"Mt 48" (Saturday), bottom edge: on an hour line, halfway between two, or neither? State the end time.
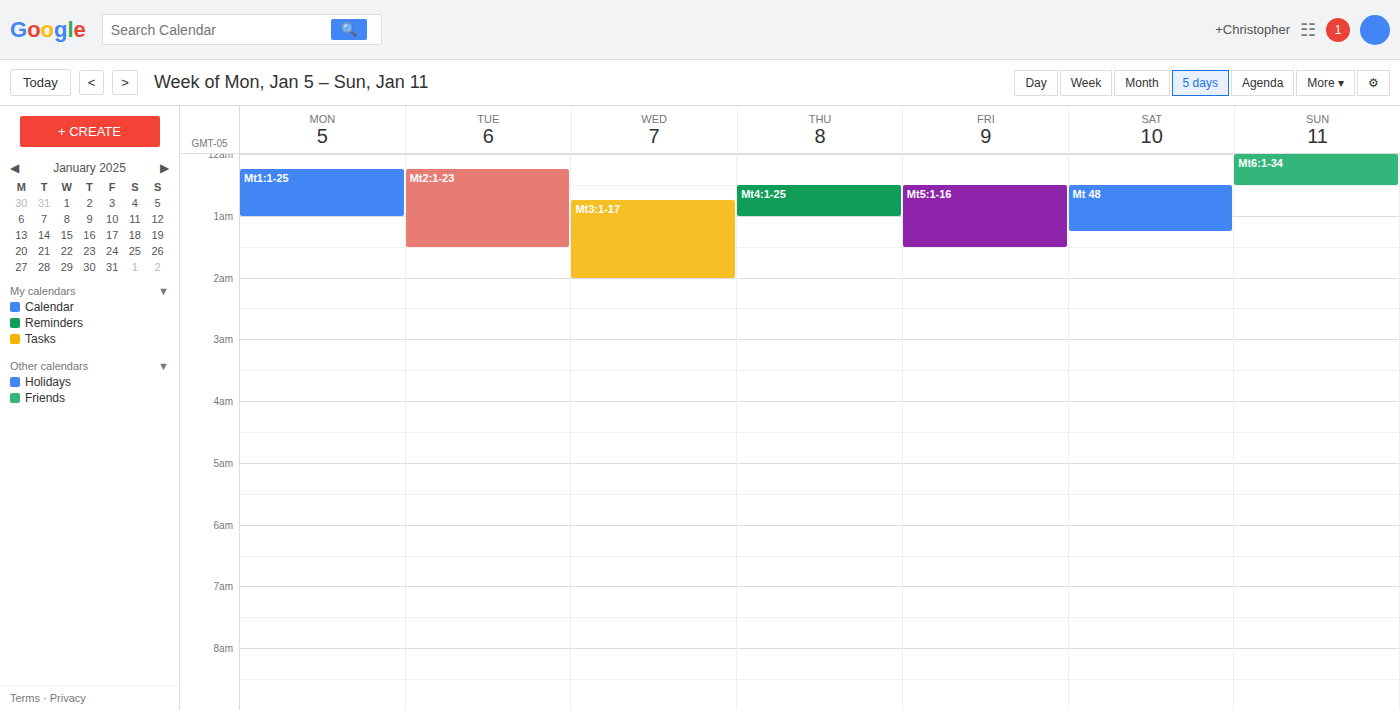
1:15 AM -- neither: a quarter of the way from the 1 AM line to the 2 AM line.